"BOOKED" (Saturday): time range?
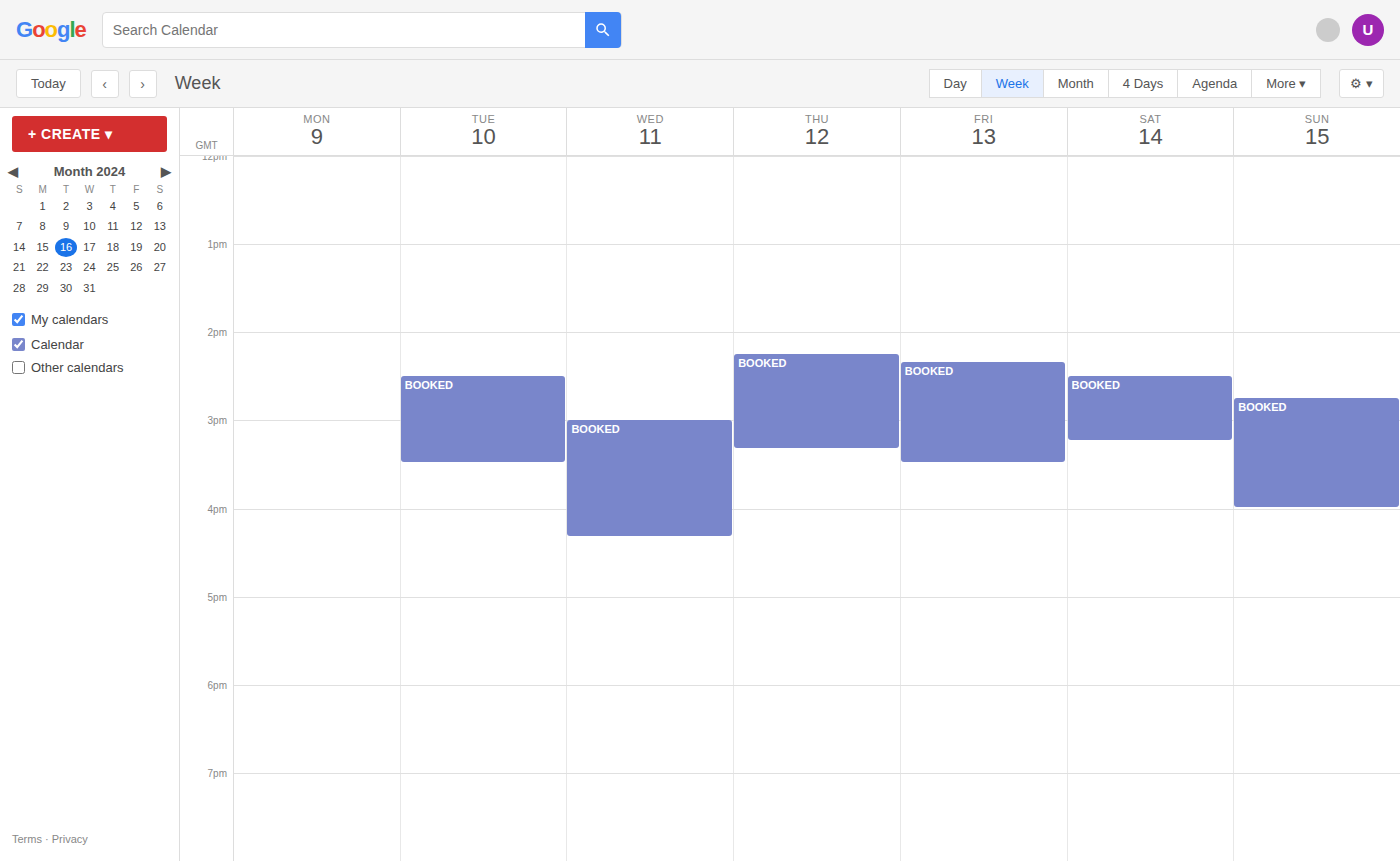
2:30 PM to 3:15 PM